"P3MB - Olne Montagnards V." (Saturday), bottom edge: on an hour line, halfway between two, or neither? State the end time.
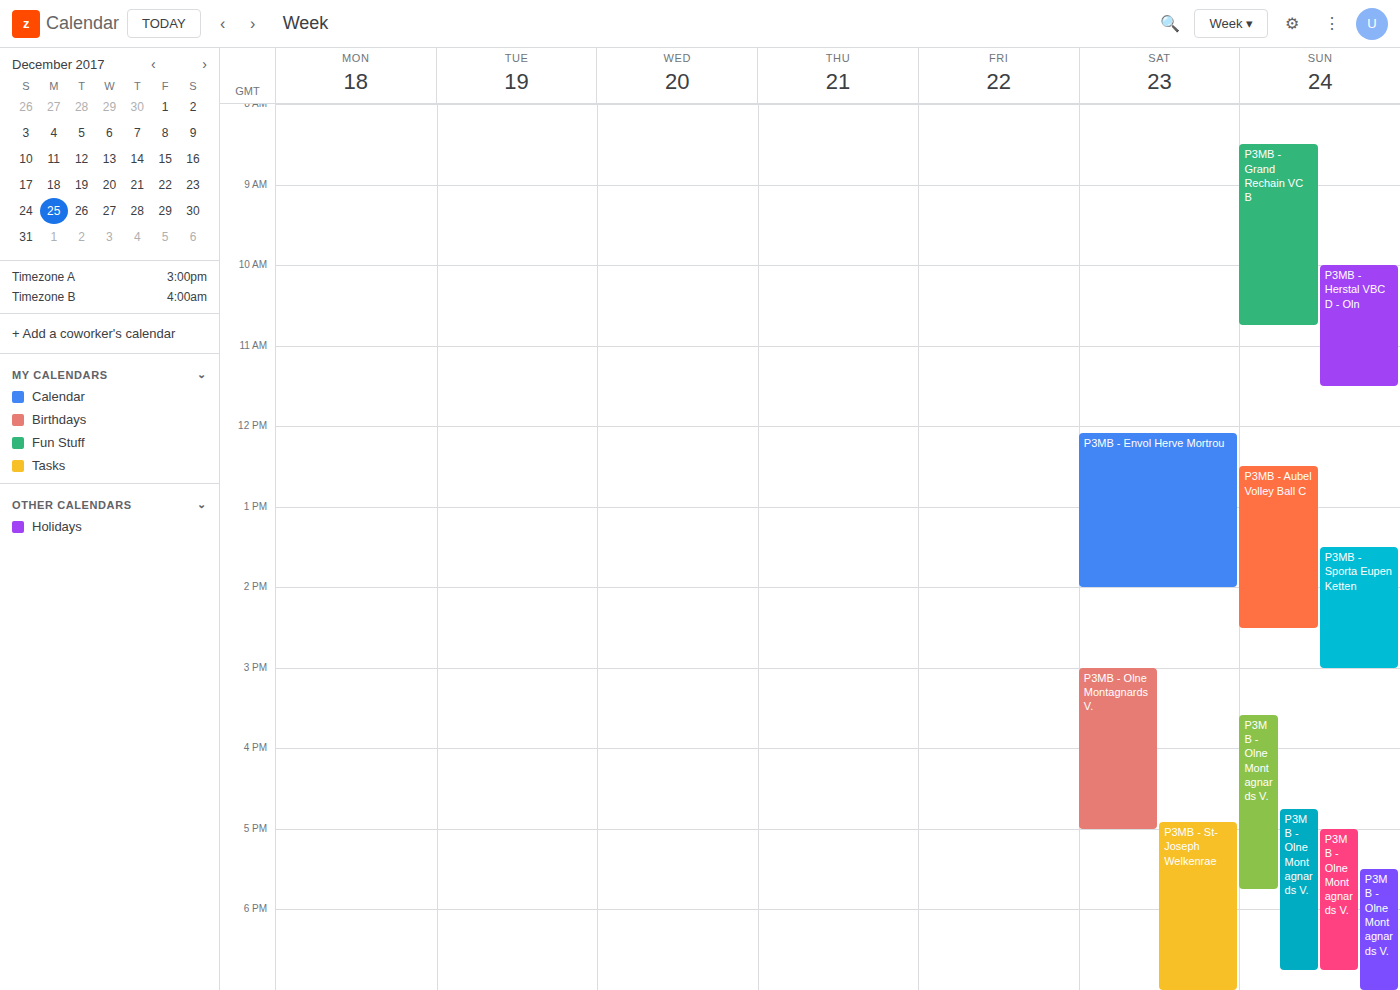
17:00 -- exactly on the 17:00 line.